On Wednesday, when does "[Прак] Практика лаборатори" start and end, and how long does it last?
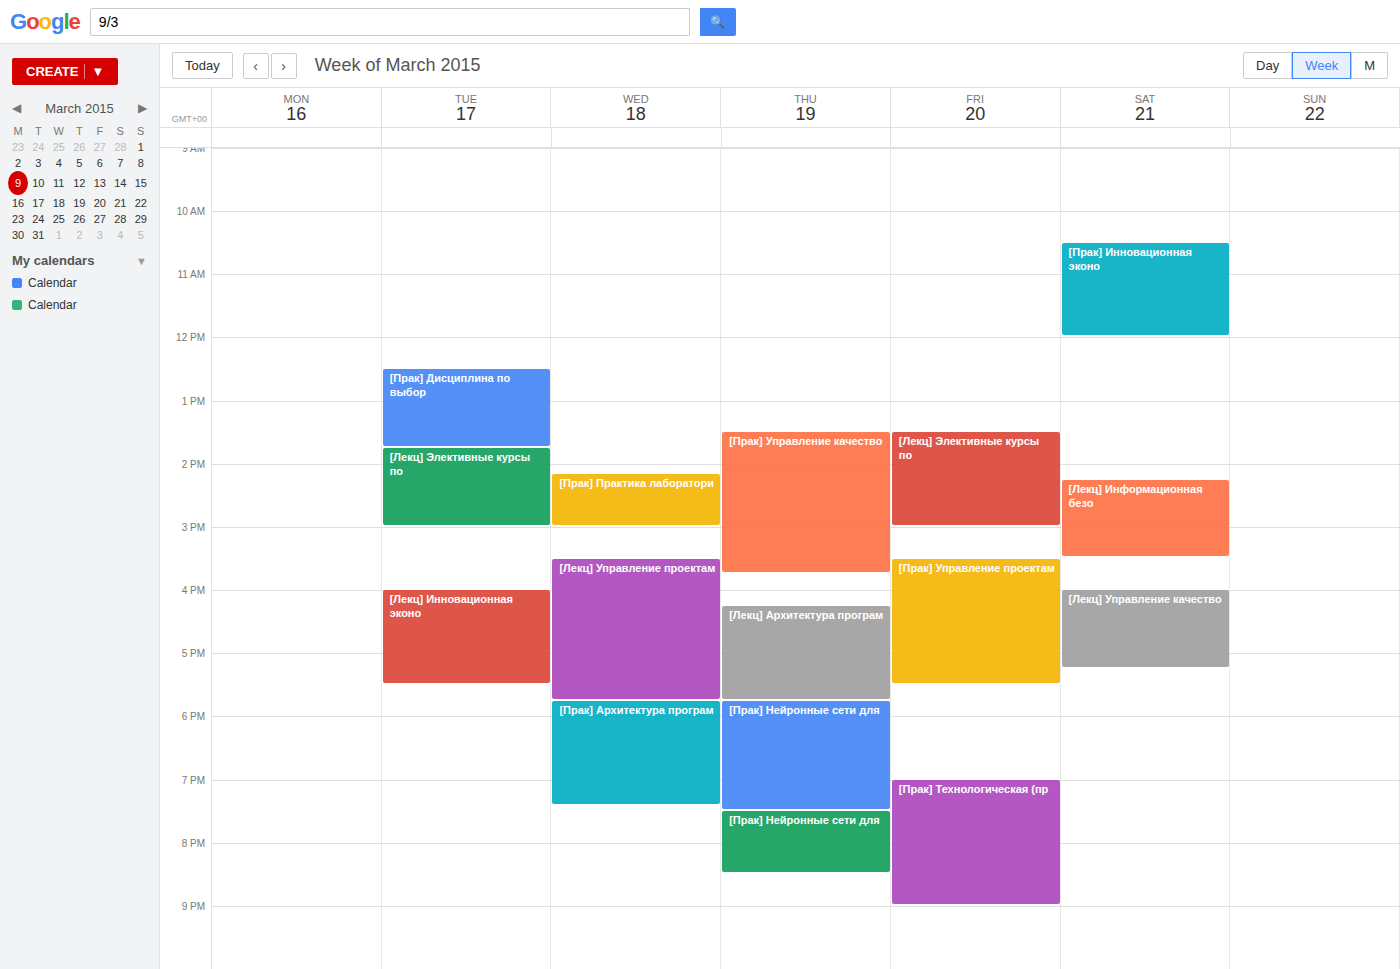
14:10 to 15:00, 50 minutes